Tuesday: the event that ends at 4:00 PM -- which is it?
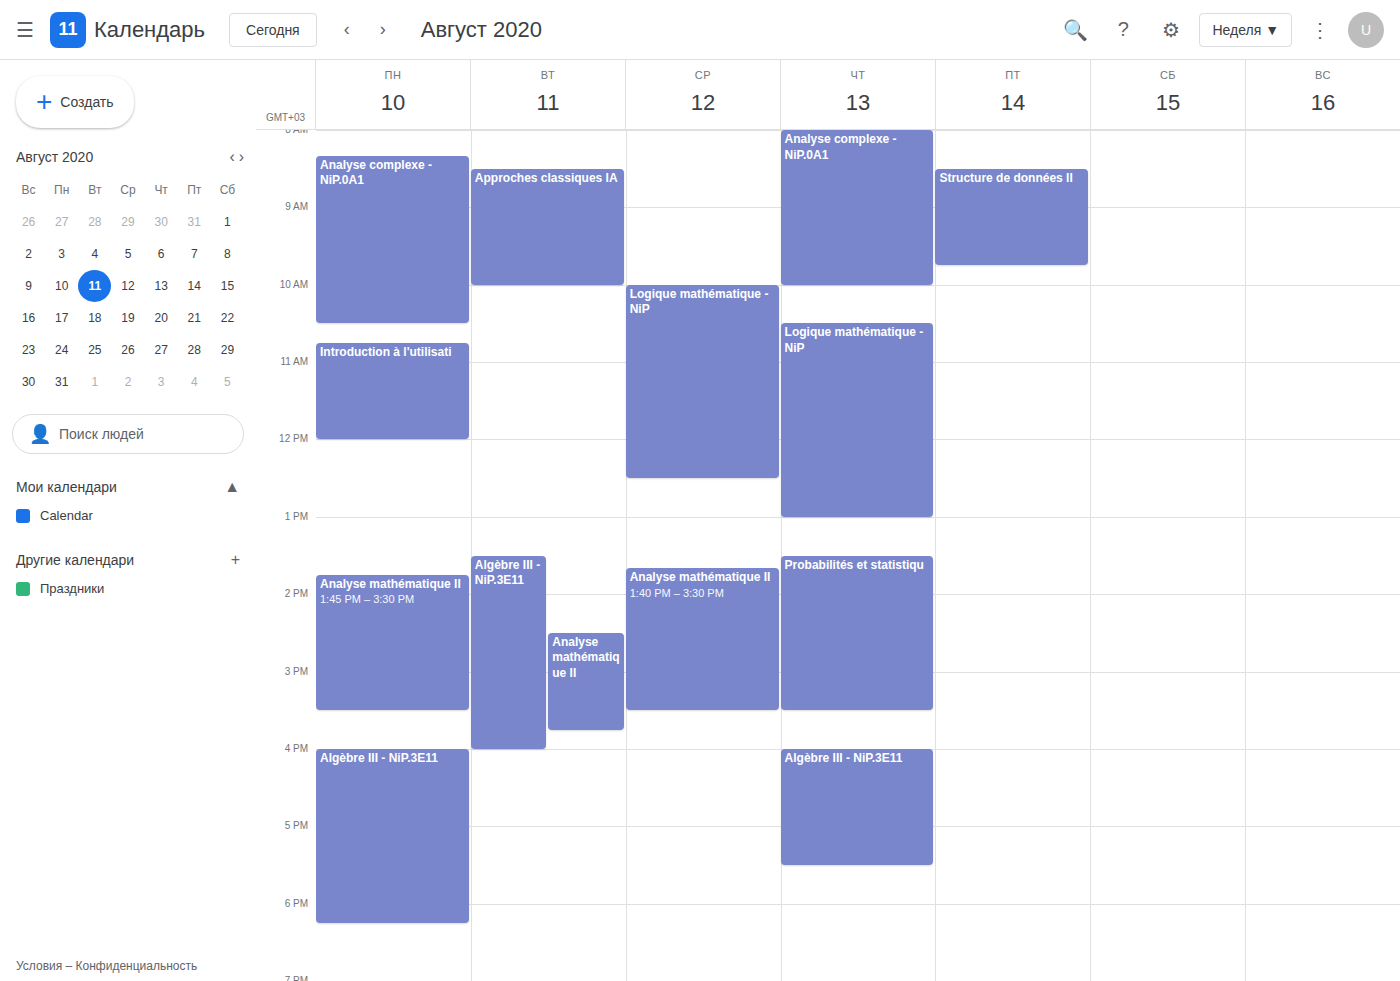
"Algèbre III - NiP.3E11"